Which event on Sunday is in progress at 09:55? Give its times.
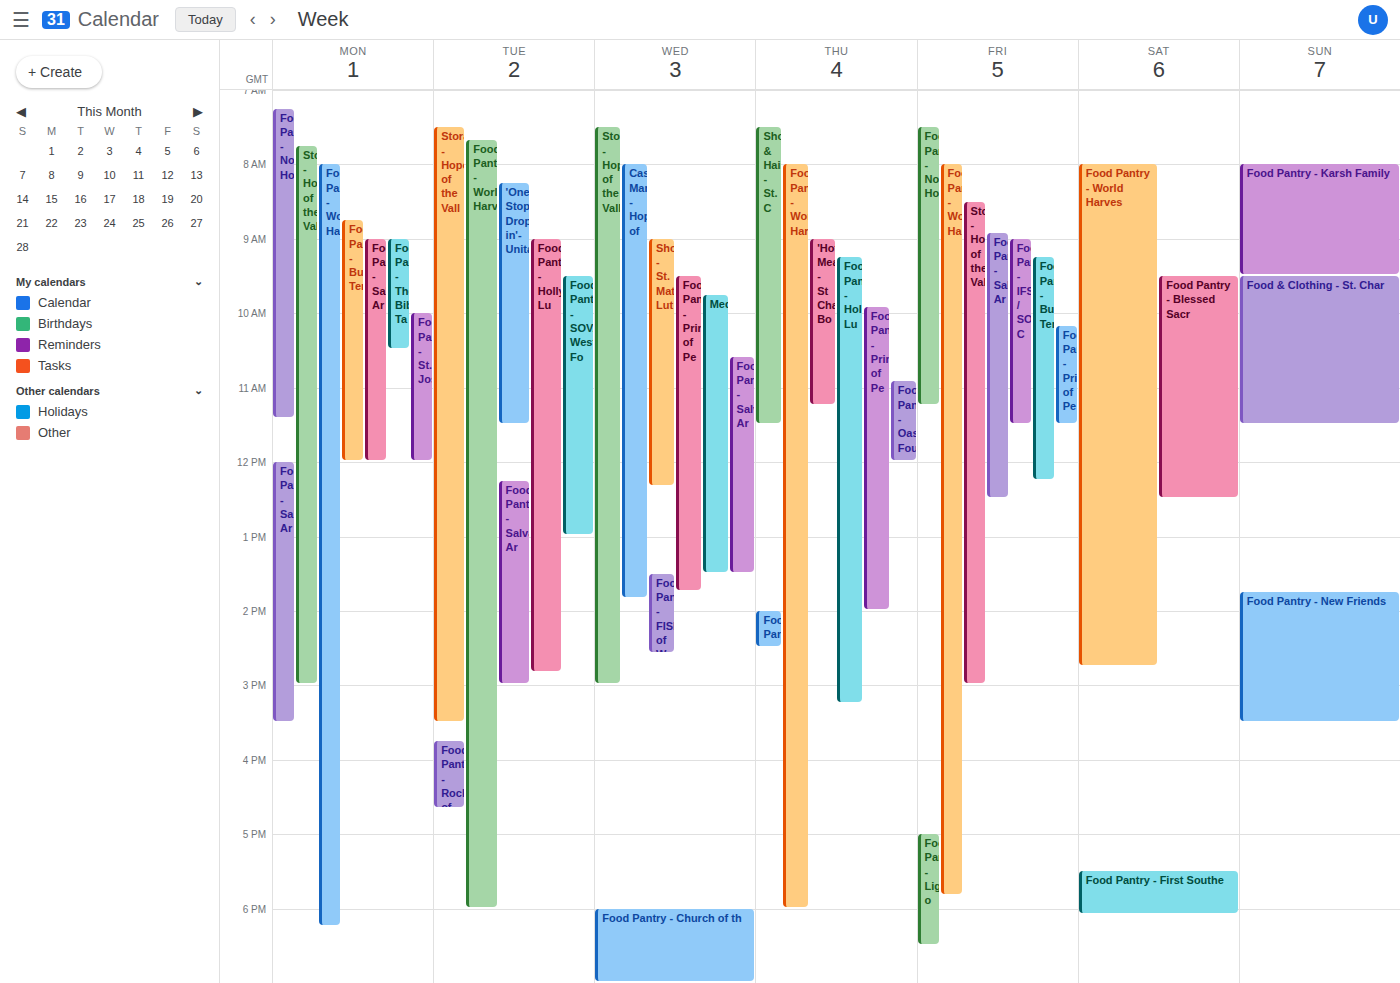
"Food & Clothing - St. Char", 09:30 to 11:30